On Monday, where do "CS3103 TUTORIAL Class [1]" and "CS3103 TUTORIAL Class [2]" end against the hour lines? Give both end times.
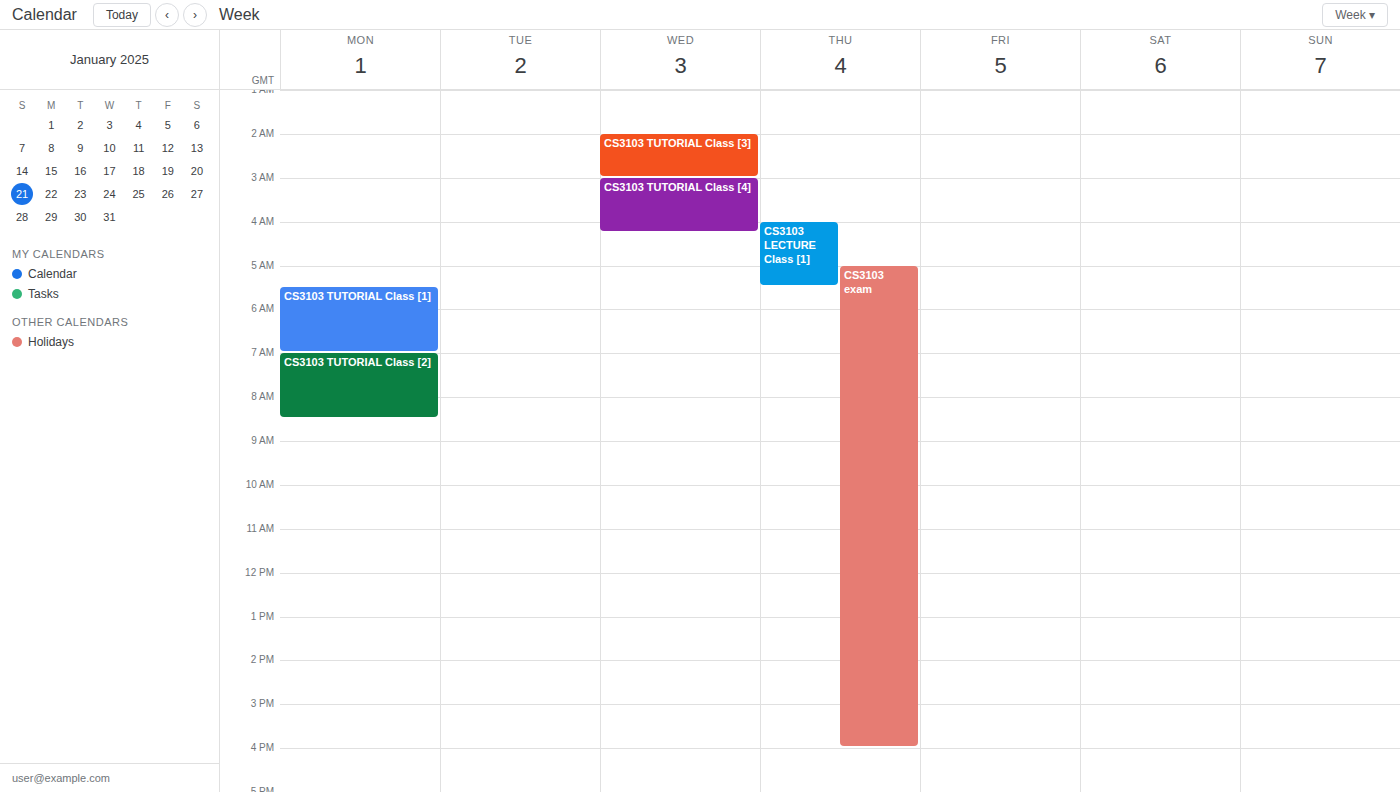
"CS3103 TUTORIAL Class [1]": 07:00, exactly on the 07:00 line. "CS3103 TUTORIAL Class [2]": 08:30, halfway between the 08:00 and 09:00 lines.